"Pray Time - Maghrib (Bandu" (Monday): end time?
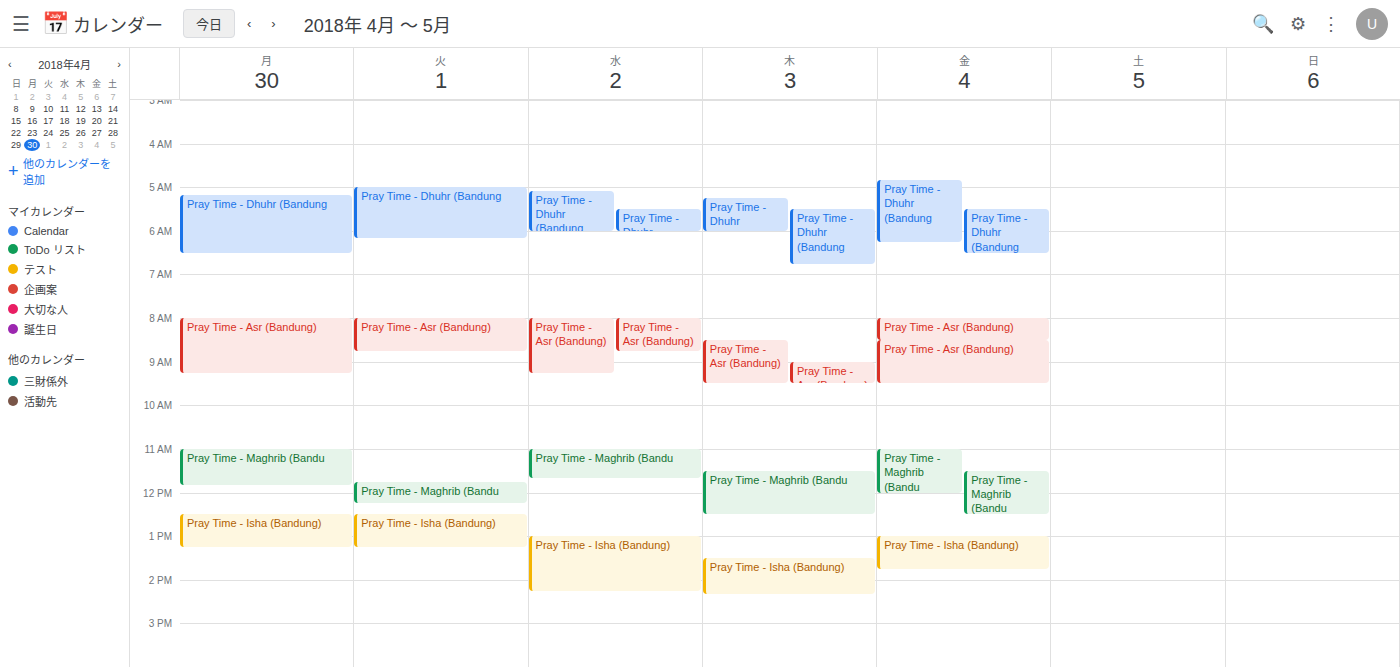
11:50